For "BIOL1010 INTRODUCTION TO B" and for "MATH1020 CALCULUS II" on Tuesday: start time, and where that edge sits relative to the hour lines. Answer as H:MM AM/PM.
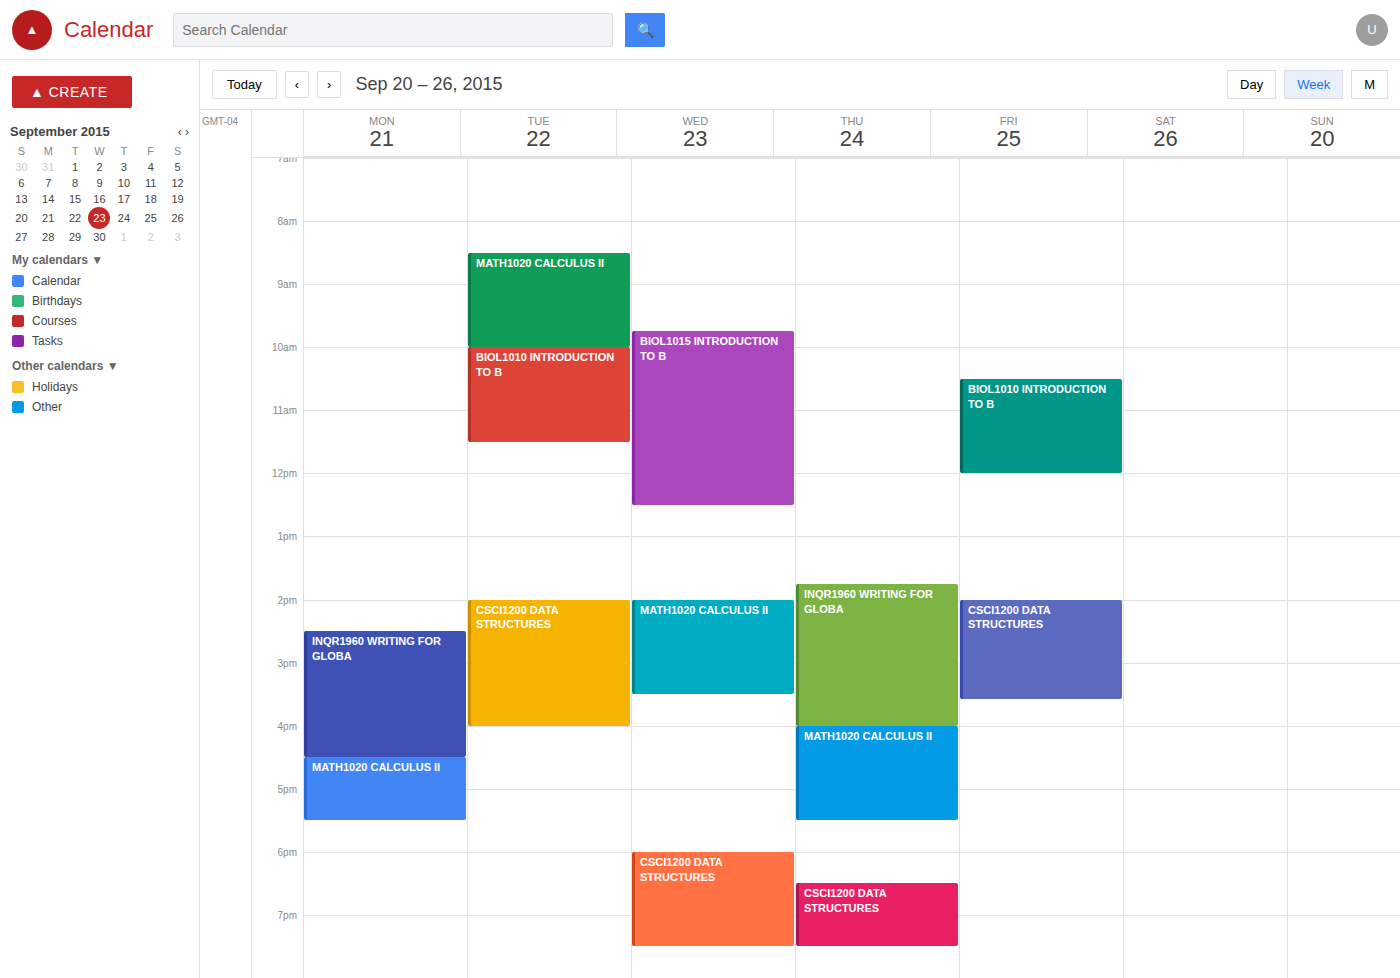
"BIOL1010 INTRODUCTION TO B": 10:00 AM, exactly on the 10 AM line. "MATH1020 CALCULUS II": 8:30 AM, halfway between the 8 AM and 9 AM lines.